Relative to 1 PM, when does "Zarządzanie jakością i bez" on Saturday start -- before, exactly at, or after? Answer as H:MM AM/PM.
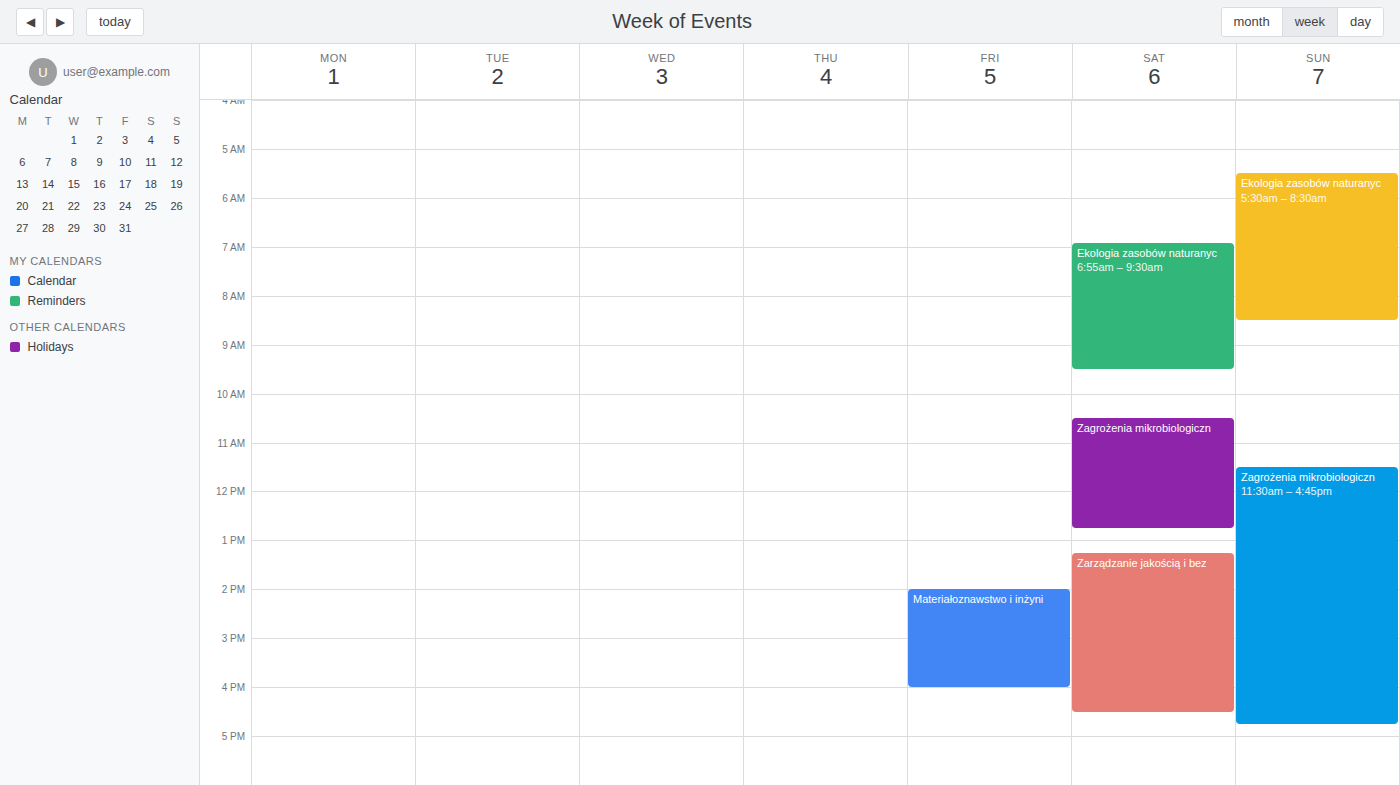
1:15 PM -- after 1 PM, 15 minutes below the 1 PM line.